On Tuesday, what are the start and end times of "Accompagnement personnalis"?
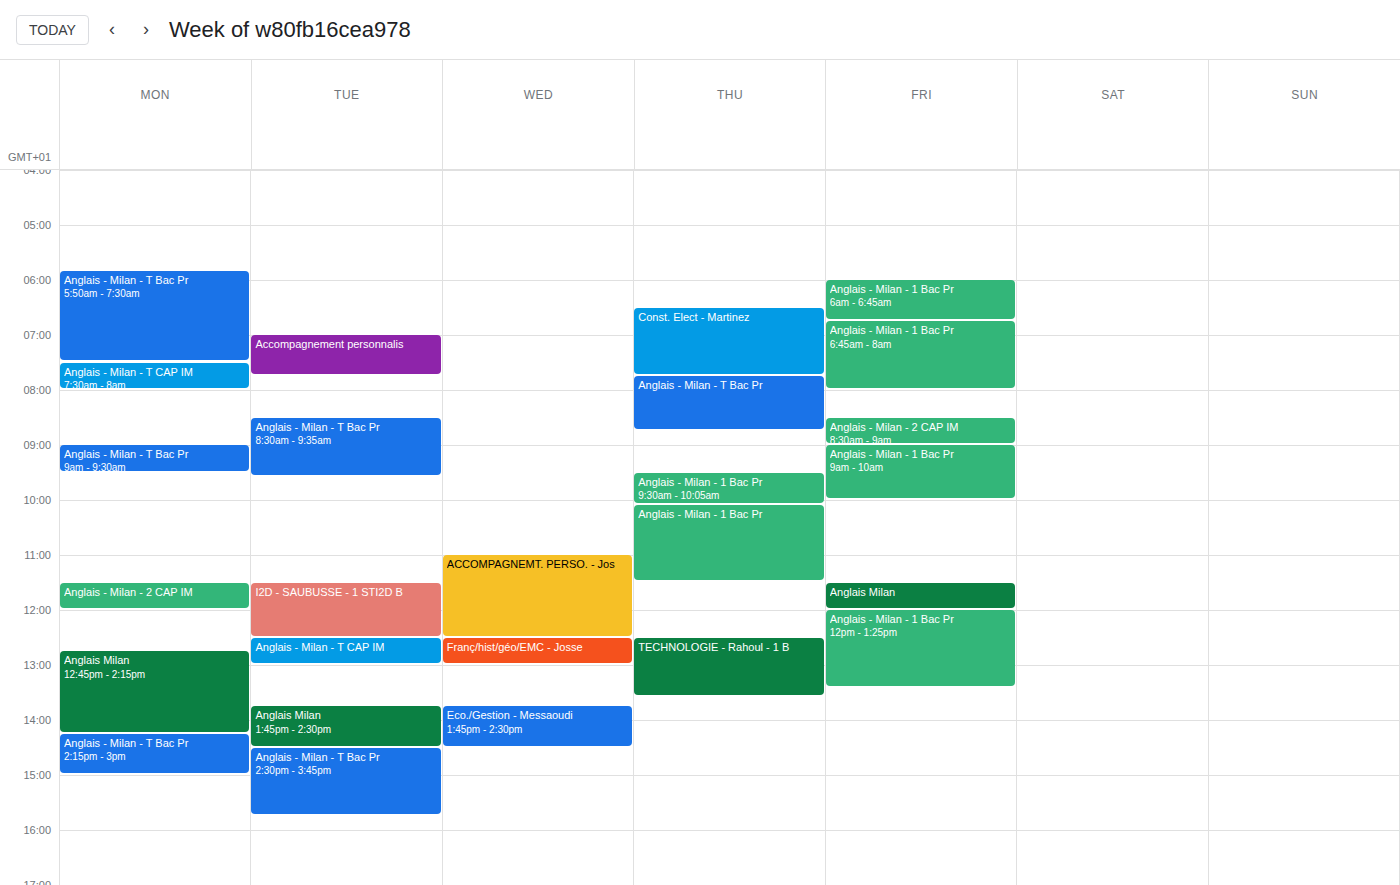
7:00 AM to 7:45 AM